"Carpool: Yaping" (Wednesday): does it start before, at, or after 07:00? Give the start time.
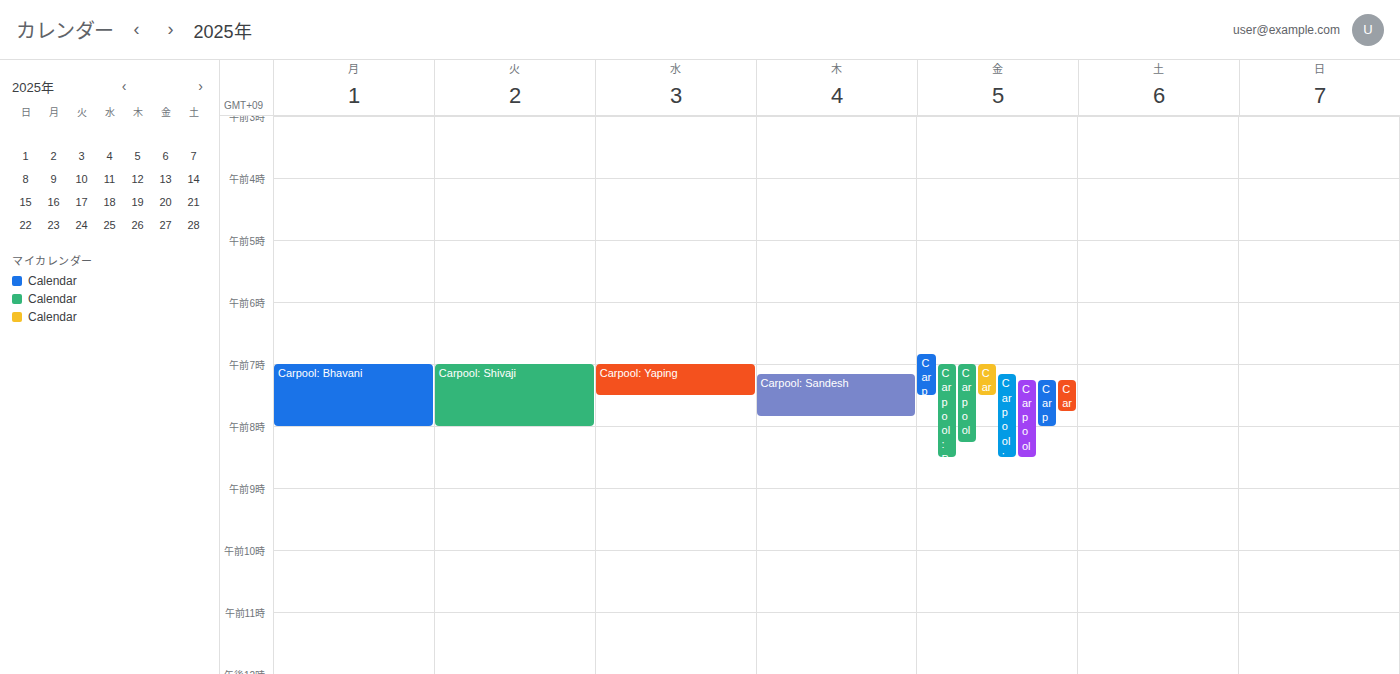
07:00 -- exactly at 07:00, on the 07:00 line.